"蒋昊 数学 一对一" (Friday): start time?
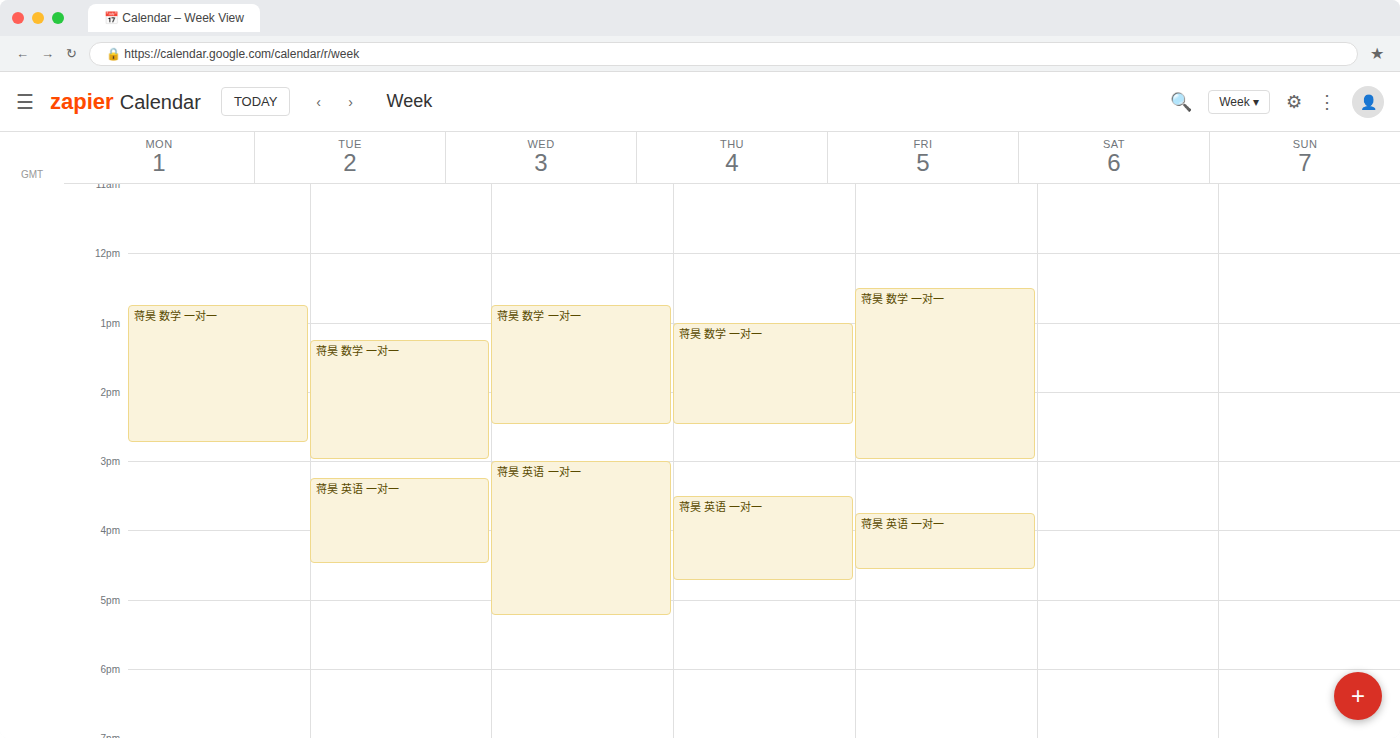
12:30 PM